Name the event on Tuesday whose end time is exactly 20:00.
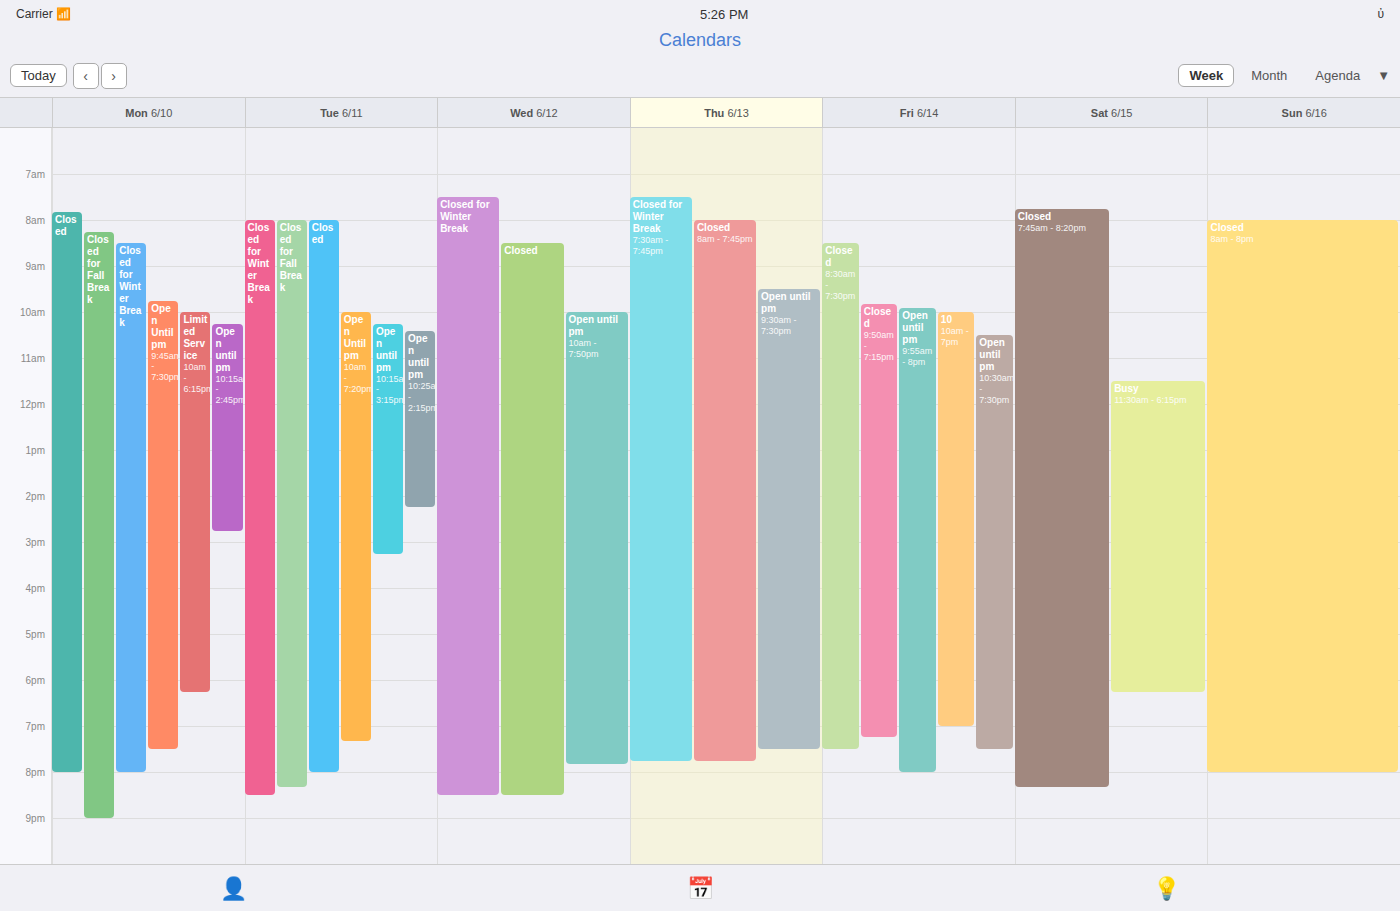
"Closed"